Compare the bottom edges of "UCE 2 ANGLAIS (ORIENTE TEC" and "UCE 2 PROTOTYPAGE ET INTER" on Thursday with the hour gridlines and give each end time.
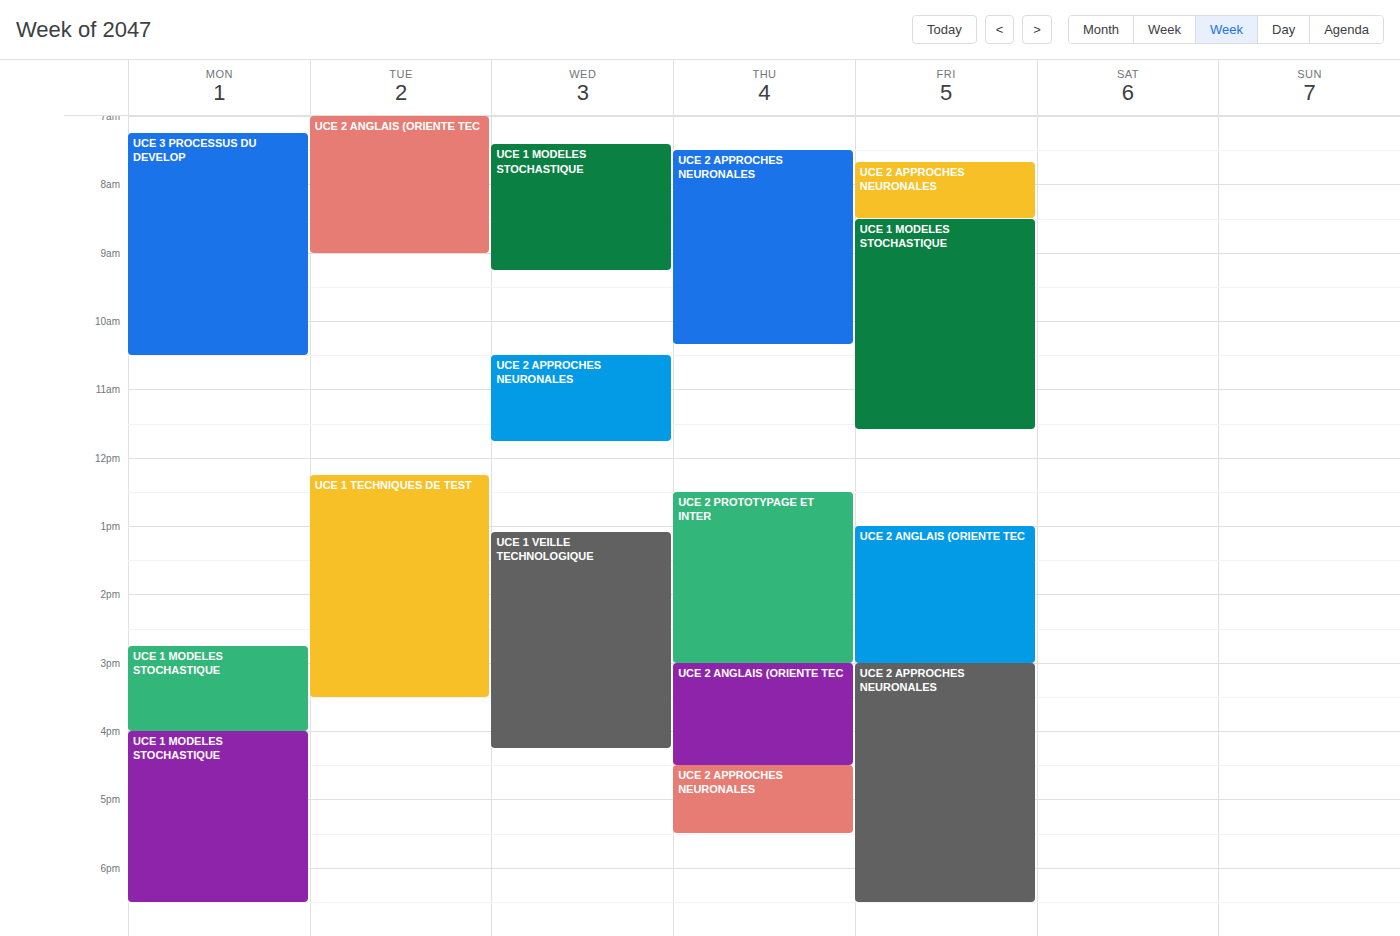
"UCE 2 ANGLAIS (ORIENTE TEC": 4:30 PM, halfway between the 4 PM and 5 PM lines. "UCE 2 PROTOTYPAGE ET INTER": 3:00 PM, exactly on the 3 PM line.